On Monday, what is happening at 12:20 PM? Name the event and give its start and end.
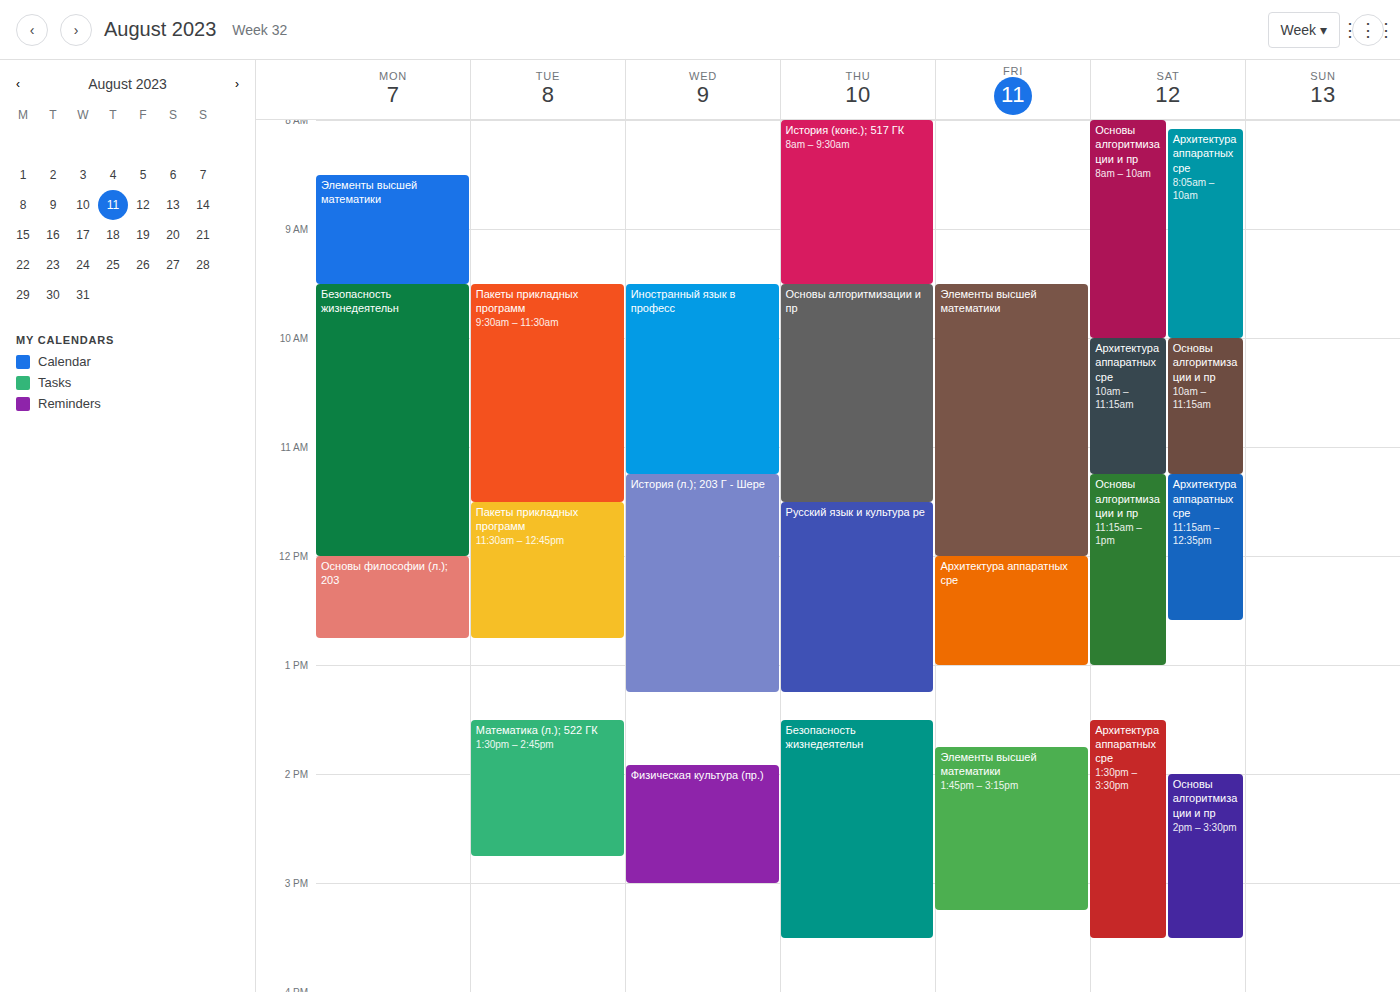
"Основы философии (л.); 203", 12:00 PM to 12:45 PM